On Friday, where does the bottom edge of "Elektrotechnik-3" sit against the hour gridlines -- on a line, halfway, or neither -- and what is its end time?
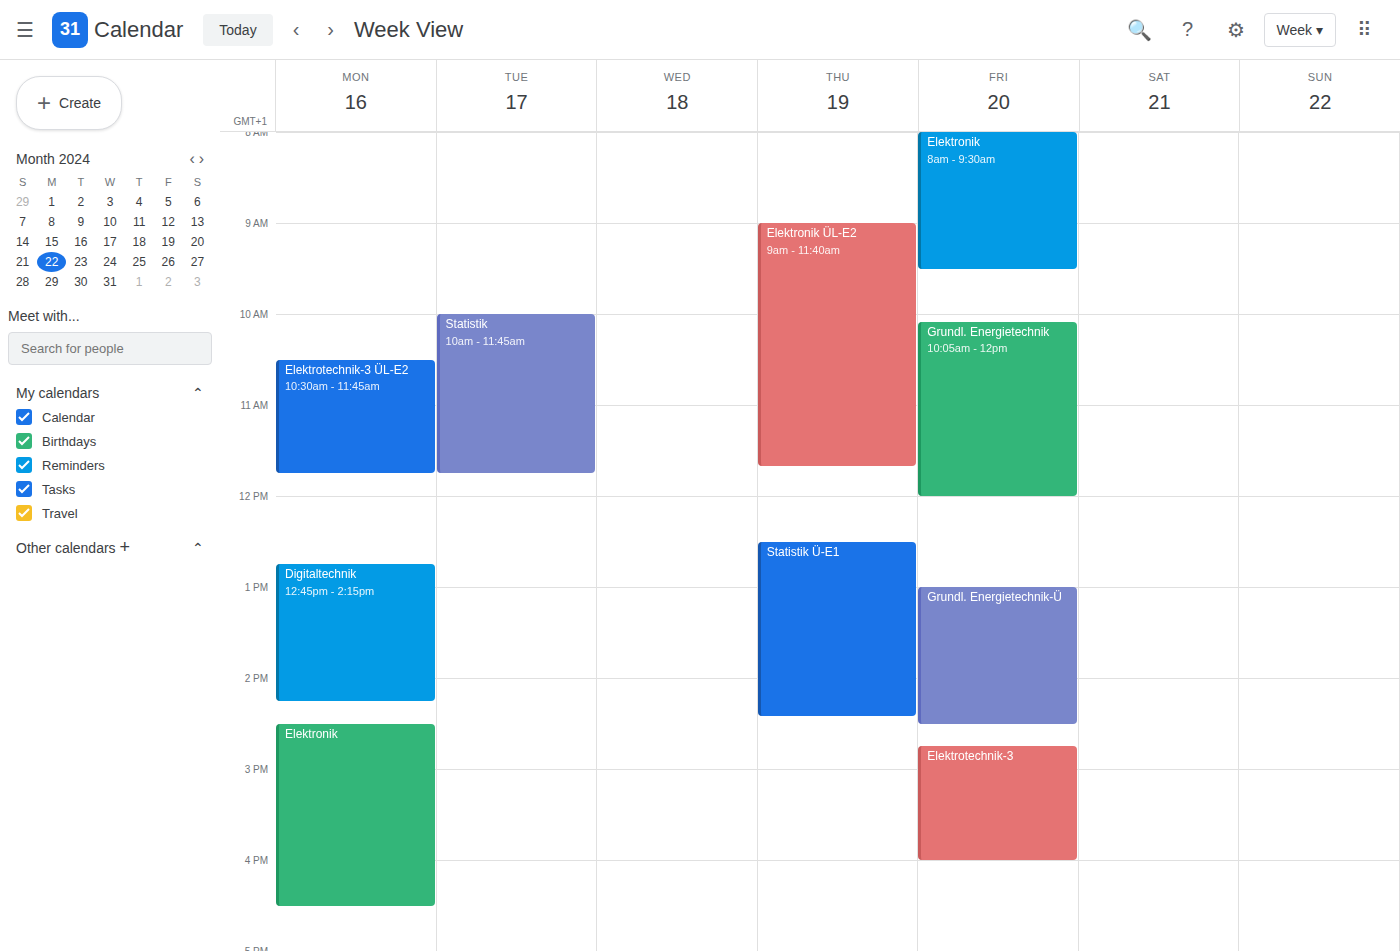
16:00 -- exactly on the 16:00 line.